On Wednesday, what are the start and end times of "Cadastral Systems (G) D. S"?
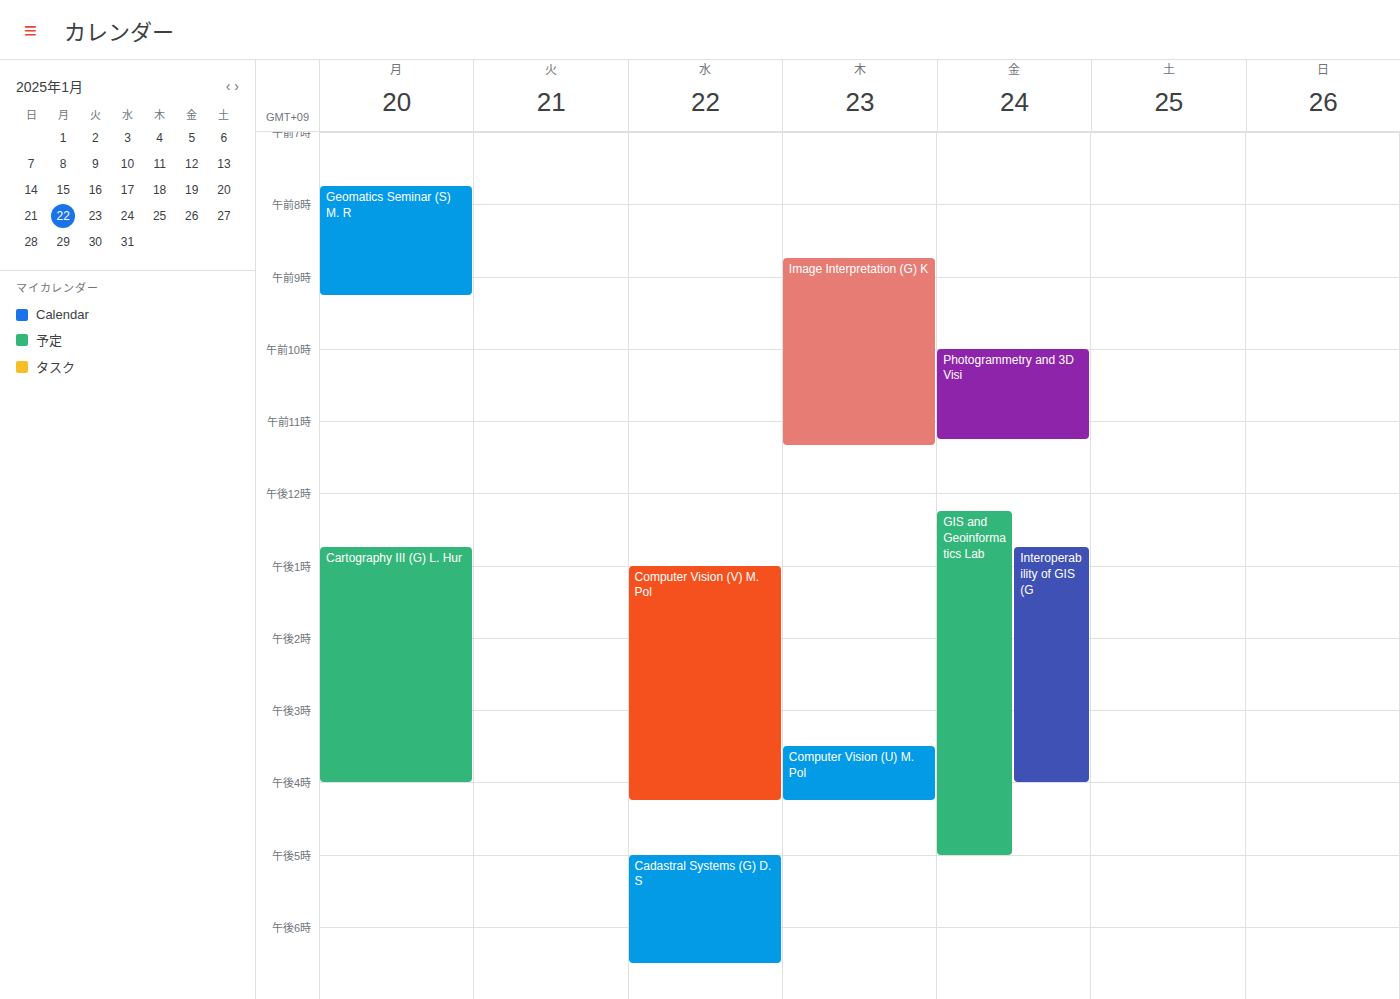
5:00 PM to 6:30 PM